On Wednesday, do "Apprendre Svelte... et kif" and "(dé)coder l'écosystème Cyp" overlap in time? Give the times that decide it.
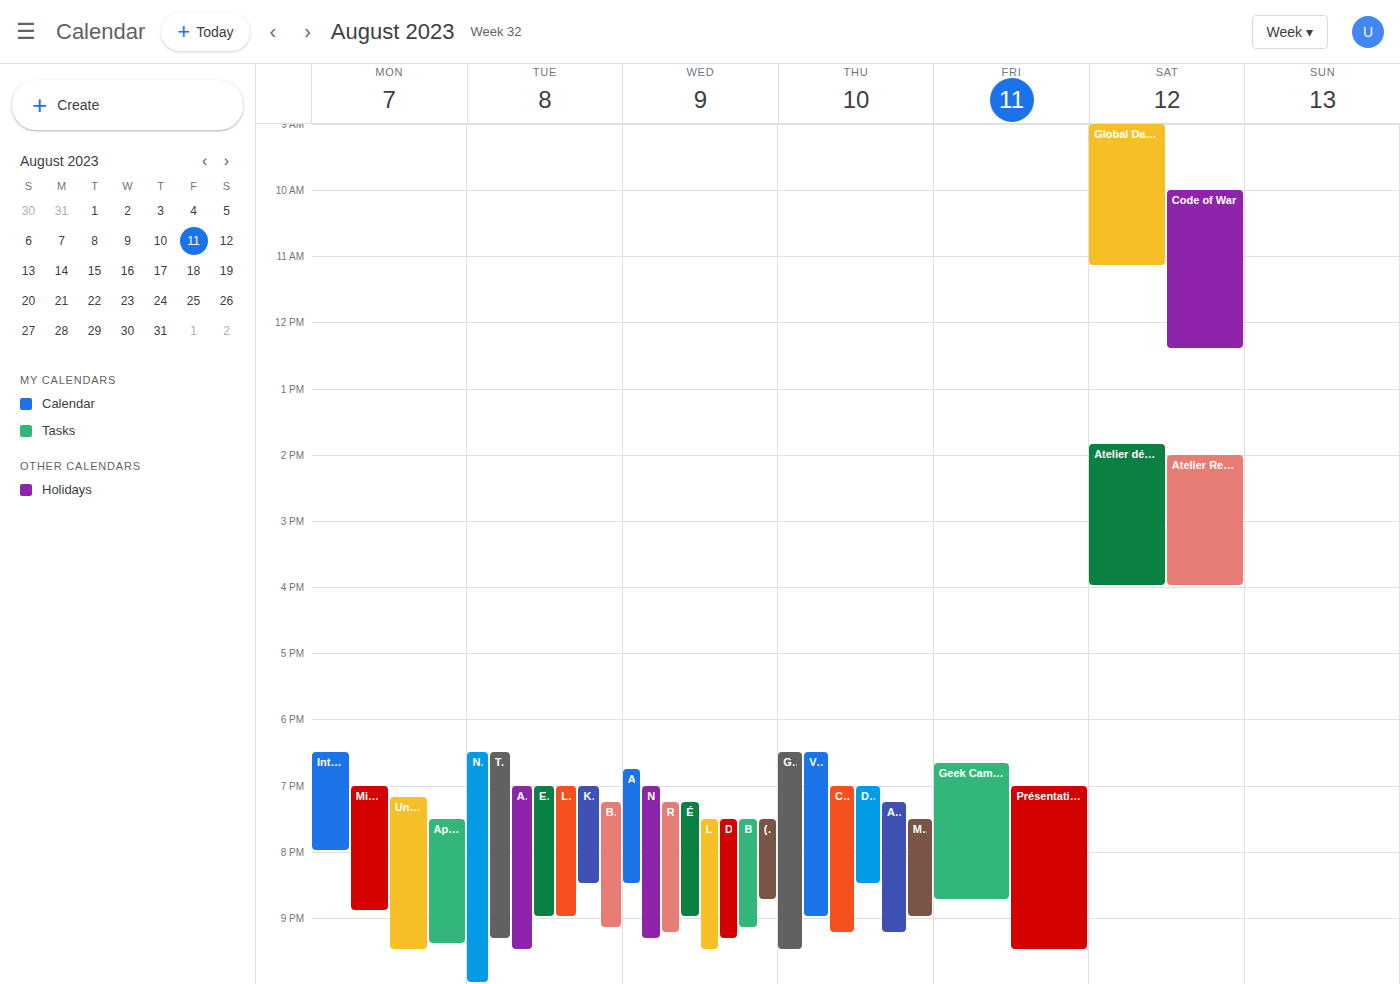
"(dé)coder l'écosystème Cyp" starts at 7:30 PM, before "Apprendre Svelte... et kif" ends at 8:30 PM -- they overlap.